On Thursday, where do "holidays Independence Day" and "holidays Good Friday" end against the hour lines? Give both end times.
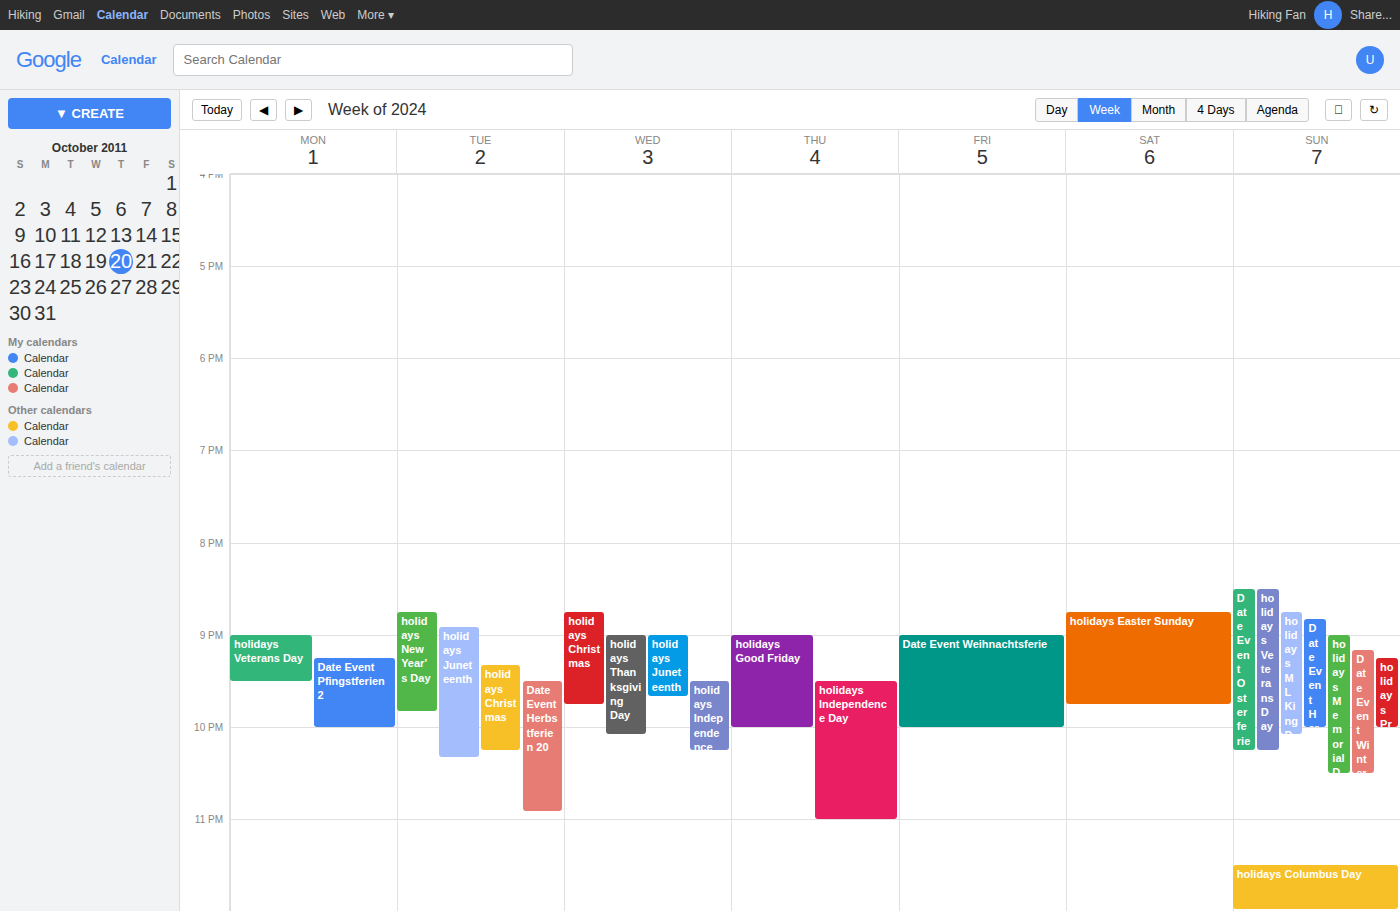
"holidays Independence Day": 11:00 PM, exactly on the 11 PM line. "holidays Good Friday": 10:00 PM, exactly on the 10 PM line.